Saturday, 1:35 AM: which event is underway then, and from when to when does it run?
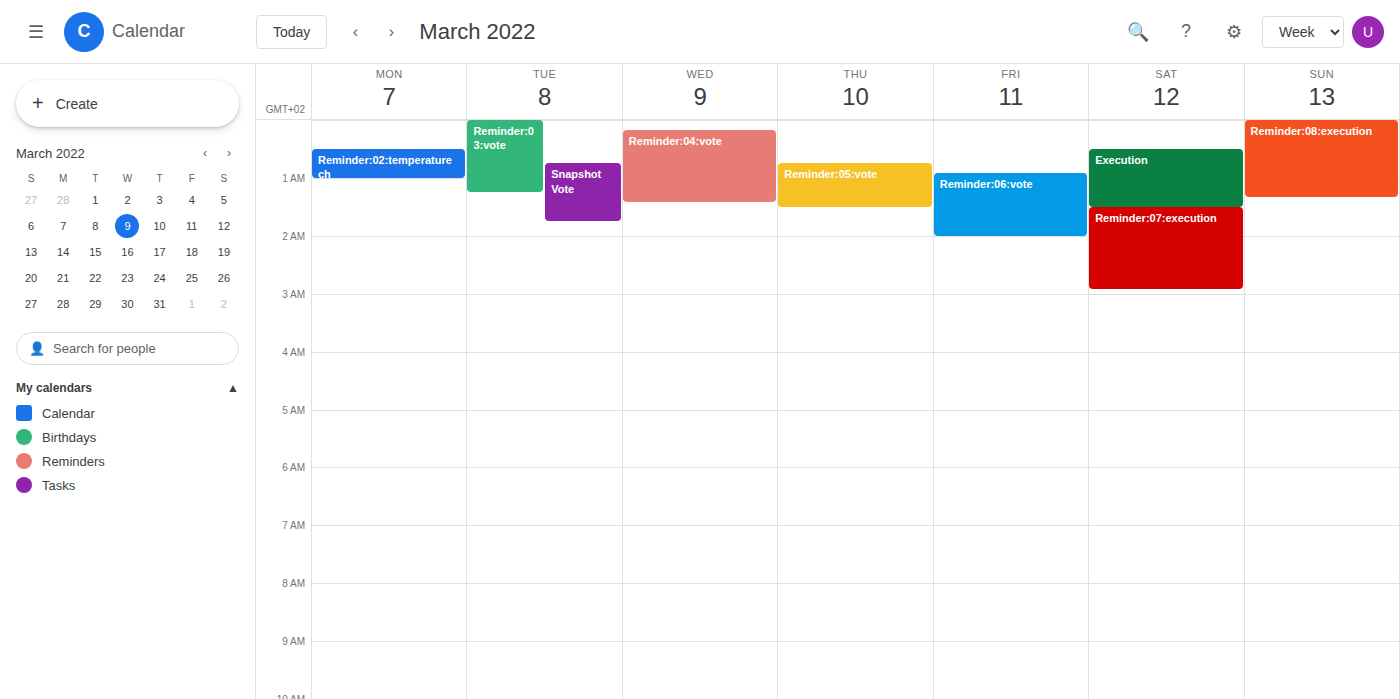
"Reminder:07:execution", 1:30 AM to 2:55 AM